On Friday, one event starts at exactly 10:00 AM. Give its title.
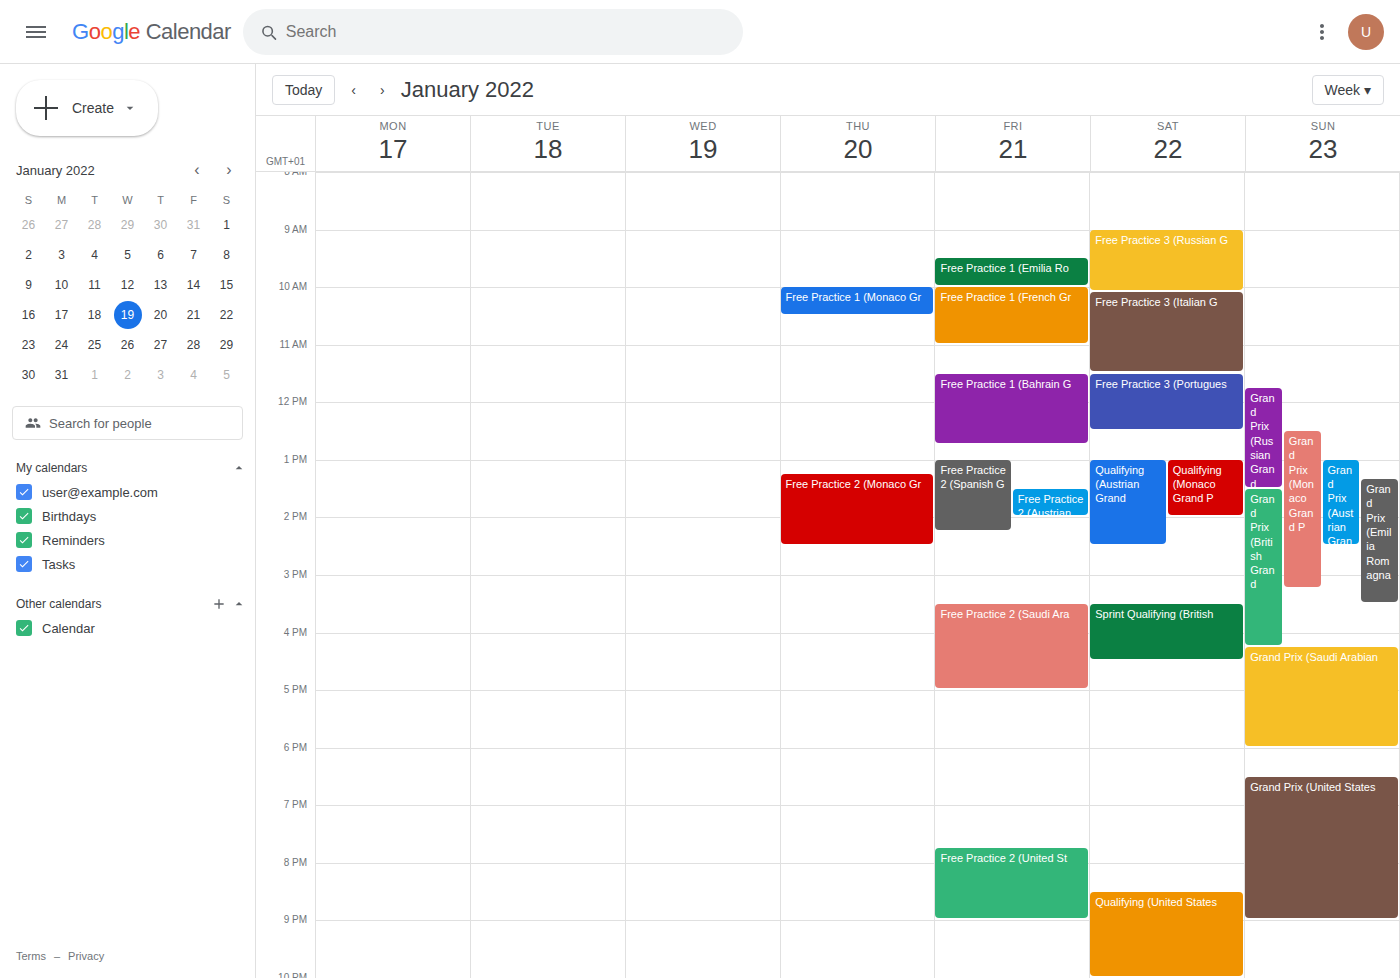
"Free Practice 1 (French Gr"